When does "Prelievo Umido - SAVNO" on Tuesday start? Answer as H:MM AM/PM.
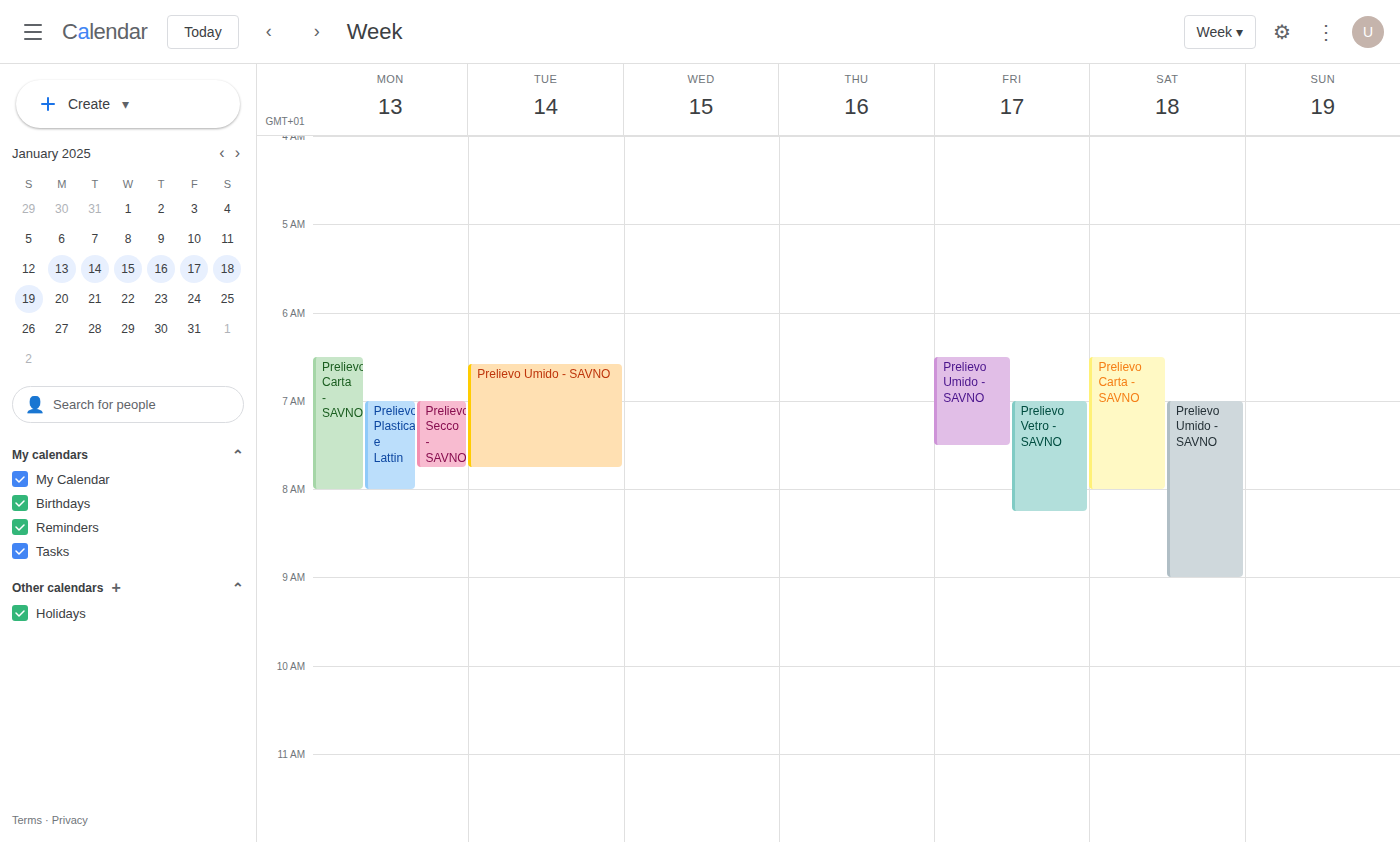
6:35 AM